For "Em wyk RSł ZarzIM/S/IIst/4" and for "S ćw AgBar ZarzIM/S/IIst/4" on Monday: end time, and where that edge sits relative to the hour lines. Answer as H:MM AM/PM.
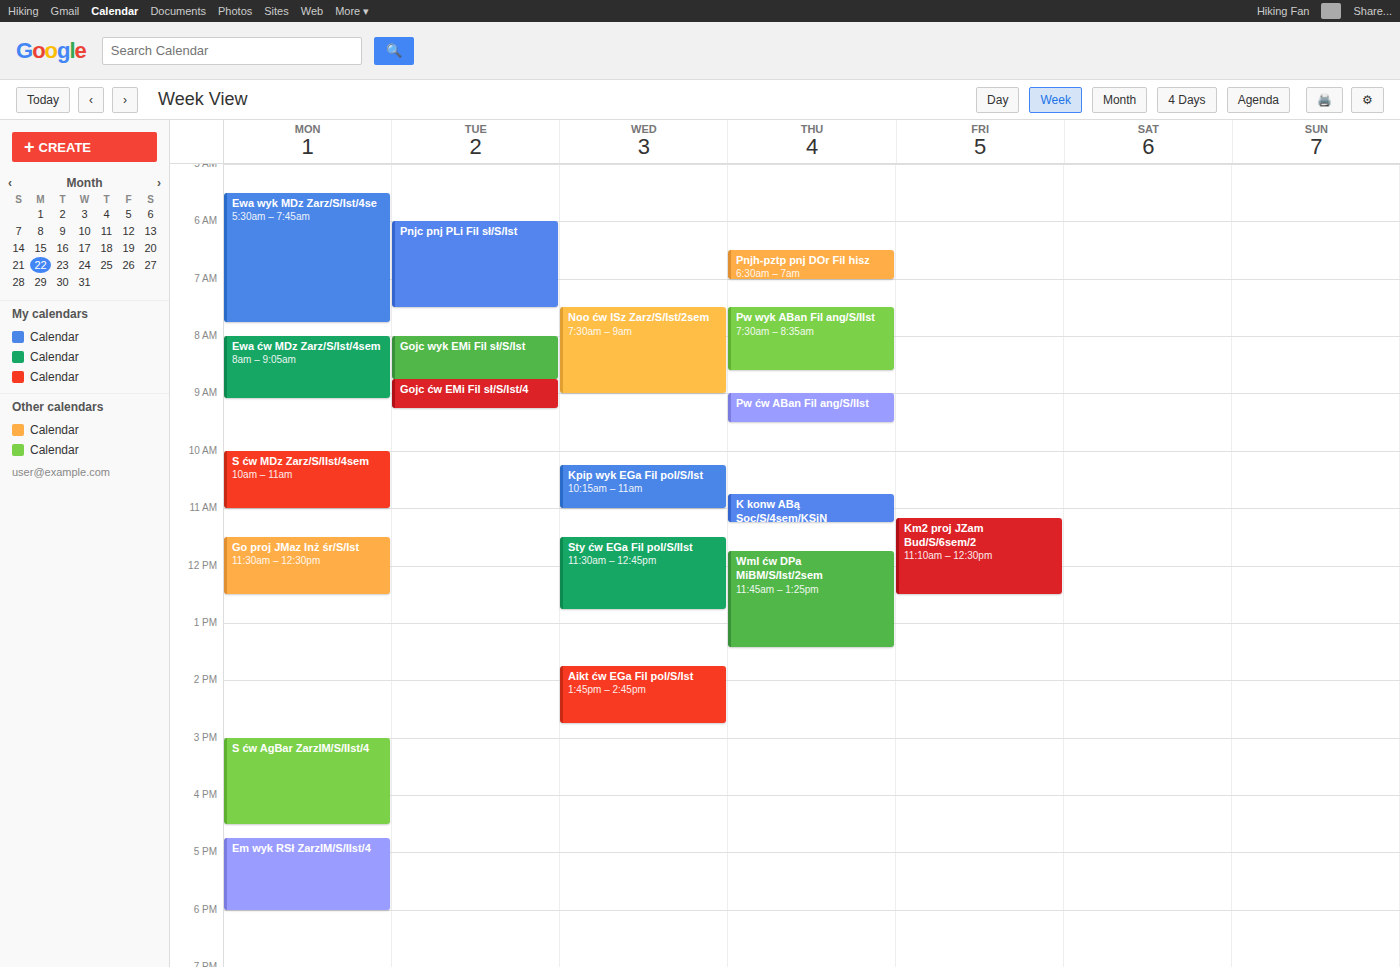
"Em wyk RSł ZarzIM/S/IIst/4": 6:00 PM, exactly on the 6 PM line. "S ćw AgBar ZarzIM/S/IIst/4": 4:30 PM, halfway between the 4 PM and 5 PM lines.